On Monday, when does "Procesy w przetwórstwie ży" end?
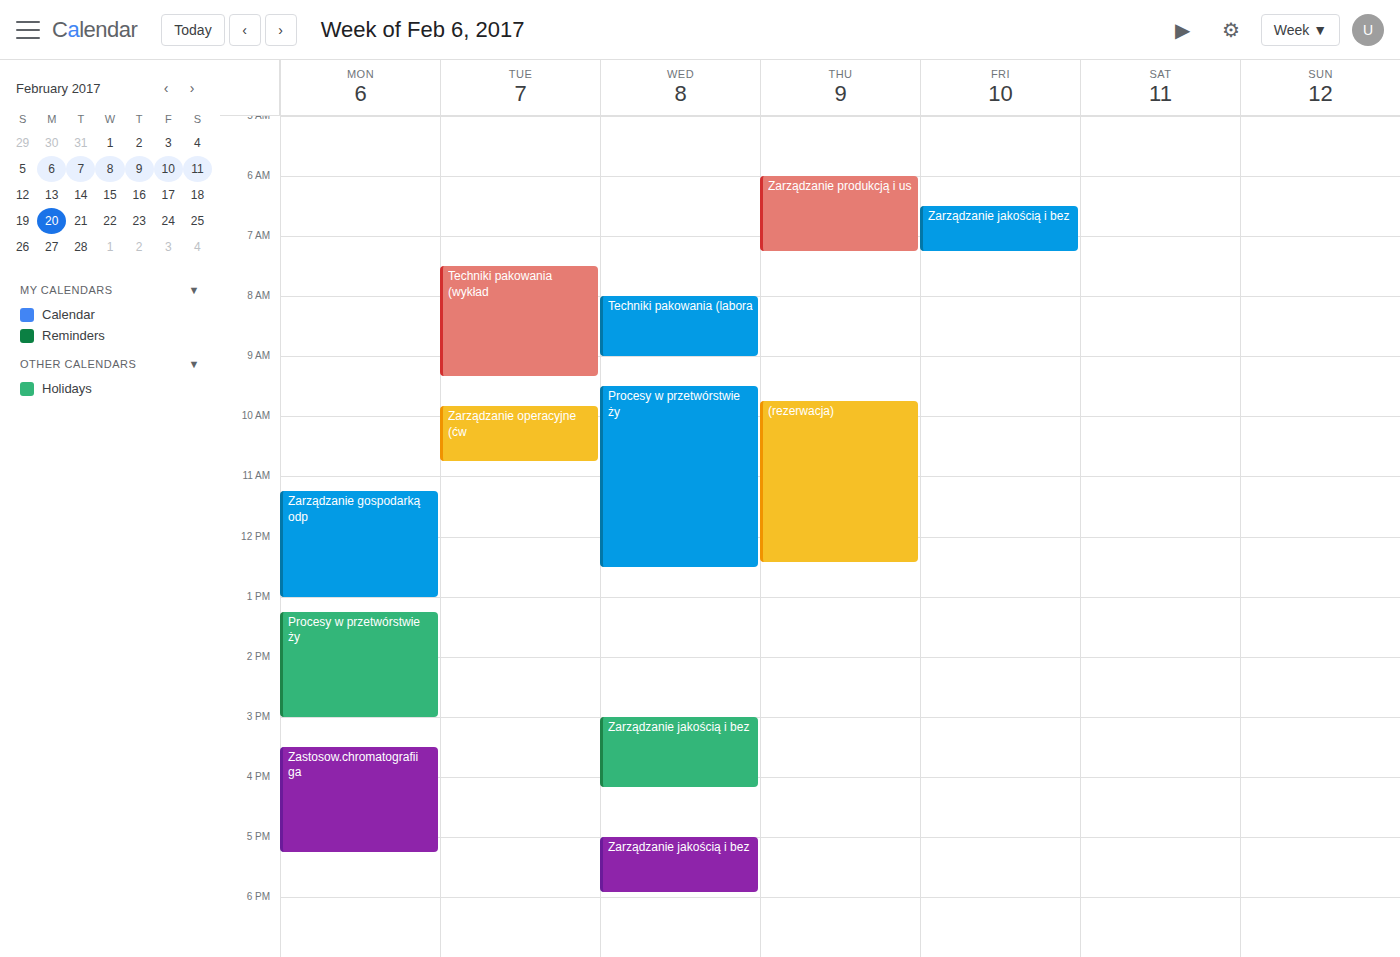
3:00 PM